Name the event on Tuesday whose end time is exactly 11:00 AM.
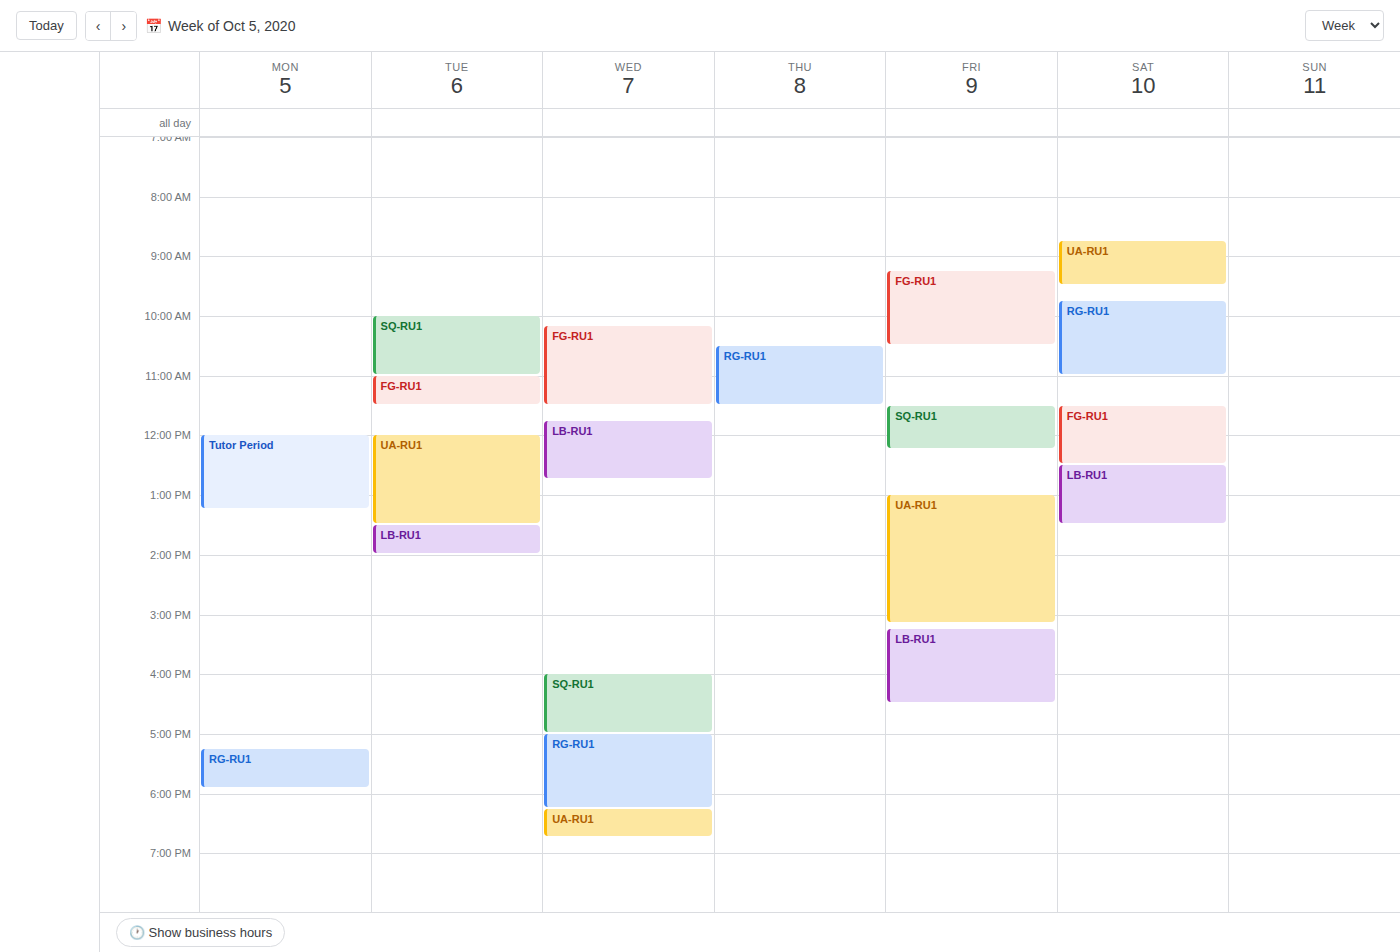
"SQ-RU1"